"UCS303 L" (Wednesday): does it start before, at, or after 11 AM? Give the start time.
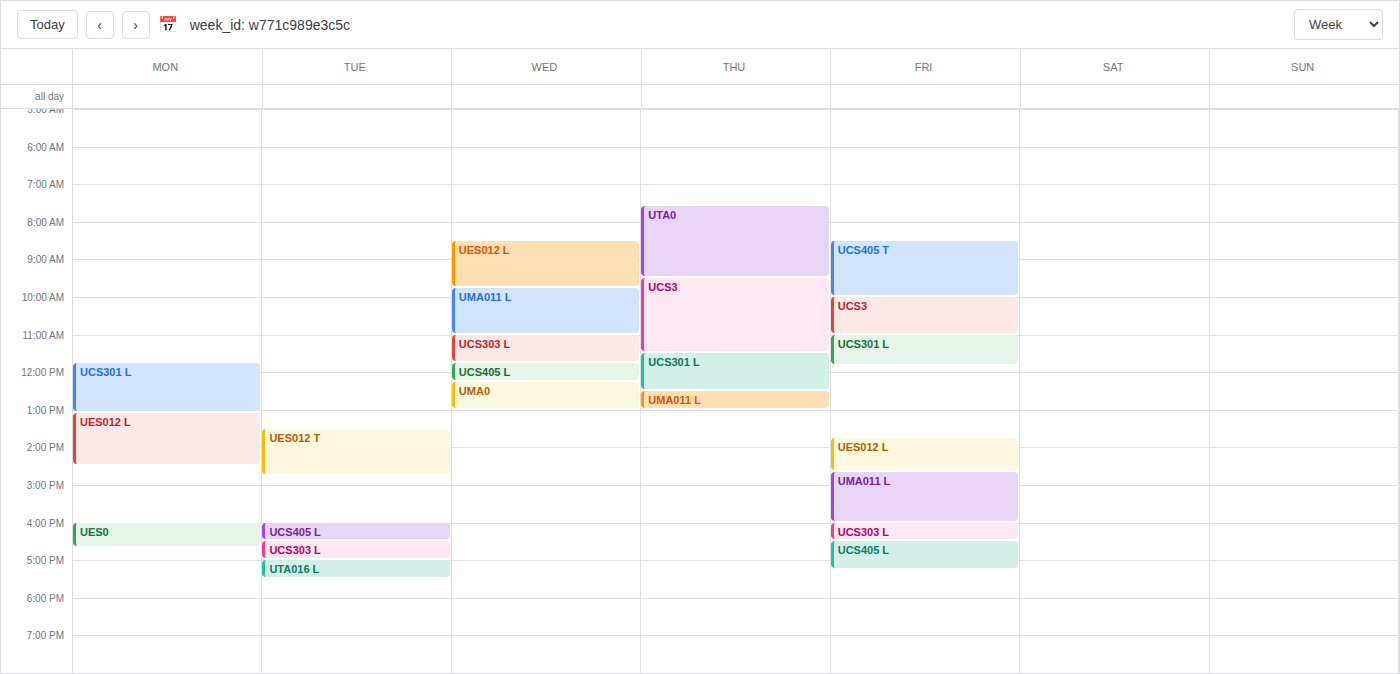
11:00 AM -- exactly at 11 AM, on the 11 AM line.